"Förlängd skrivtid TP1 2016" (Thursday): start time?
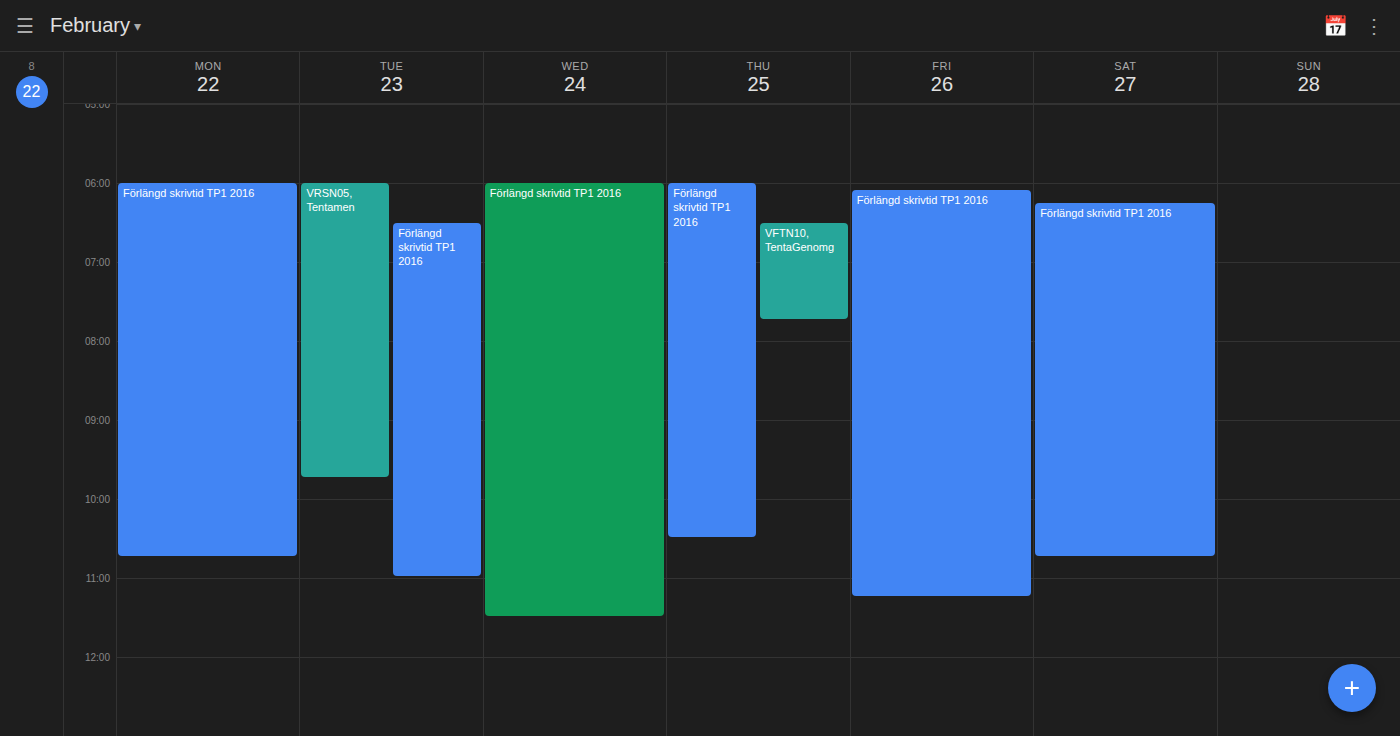
6:00 AM